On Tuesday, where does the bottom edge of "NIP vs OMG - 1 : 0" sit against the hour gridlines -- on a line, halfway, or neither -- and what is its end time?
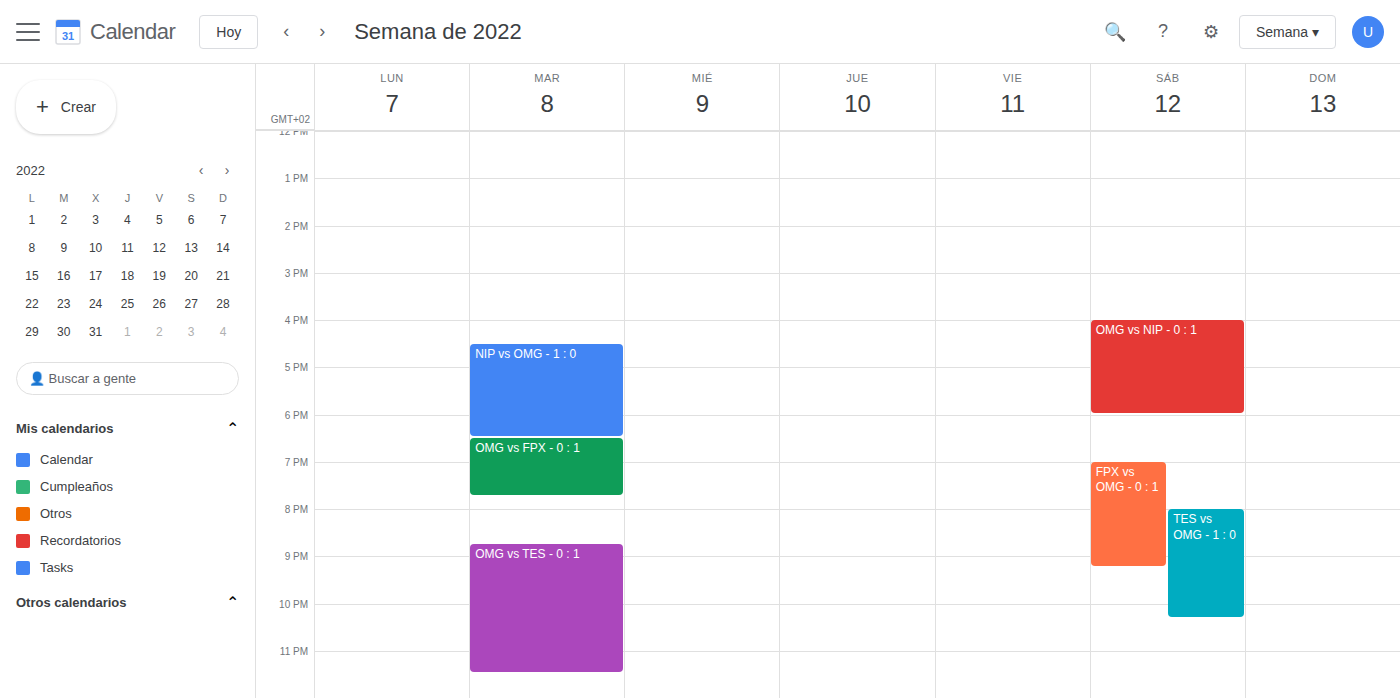
6:30 PM -- halfway between the 6 PM and 7 PM lines.